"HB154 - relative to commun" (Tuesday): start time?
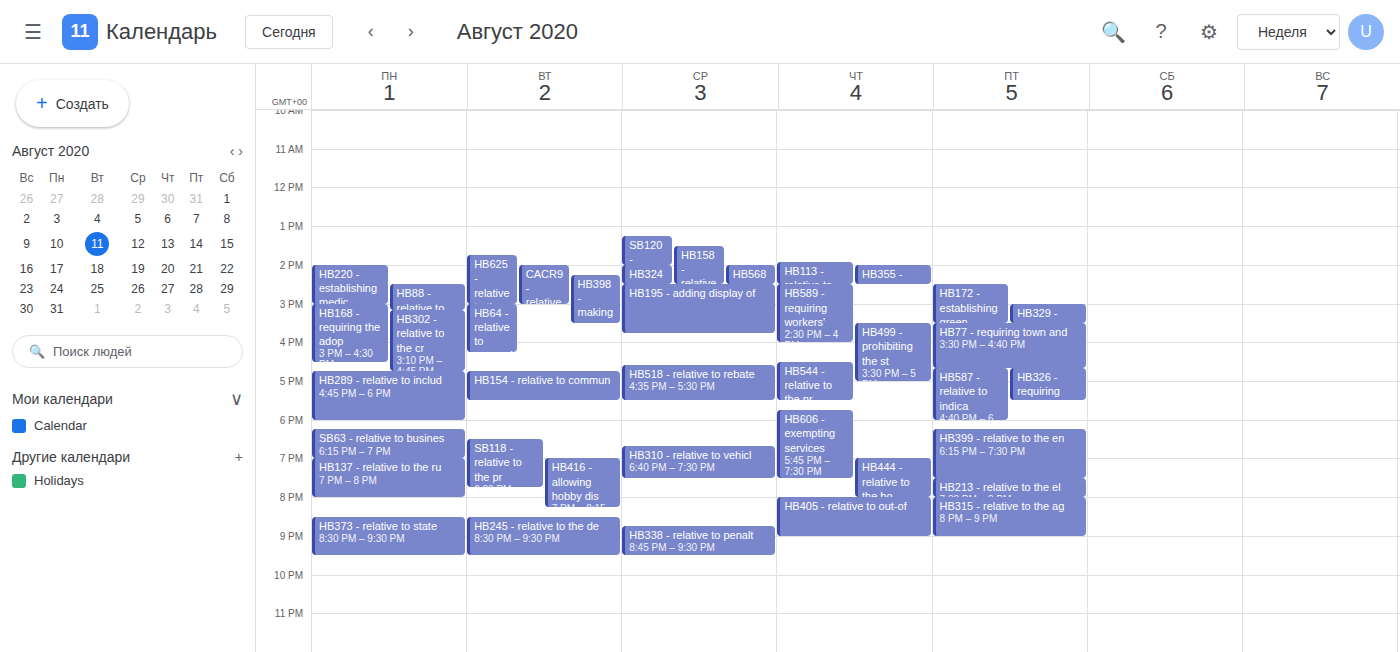
4:45 PM